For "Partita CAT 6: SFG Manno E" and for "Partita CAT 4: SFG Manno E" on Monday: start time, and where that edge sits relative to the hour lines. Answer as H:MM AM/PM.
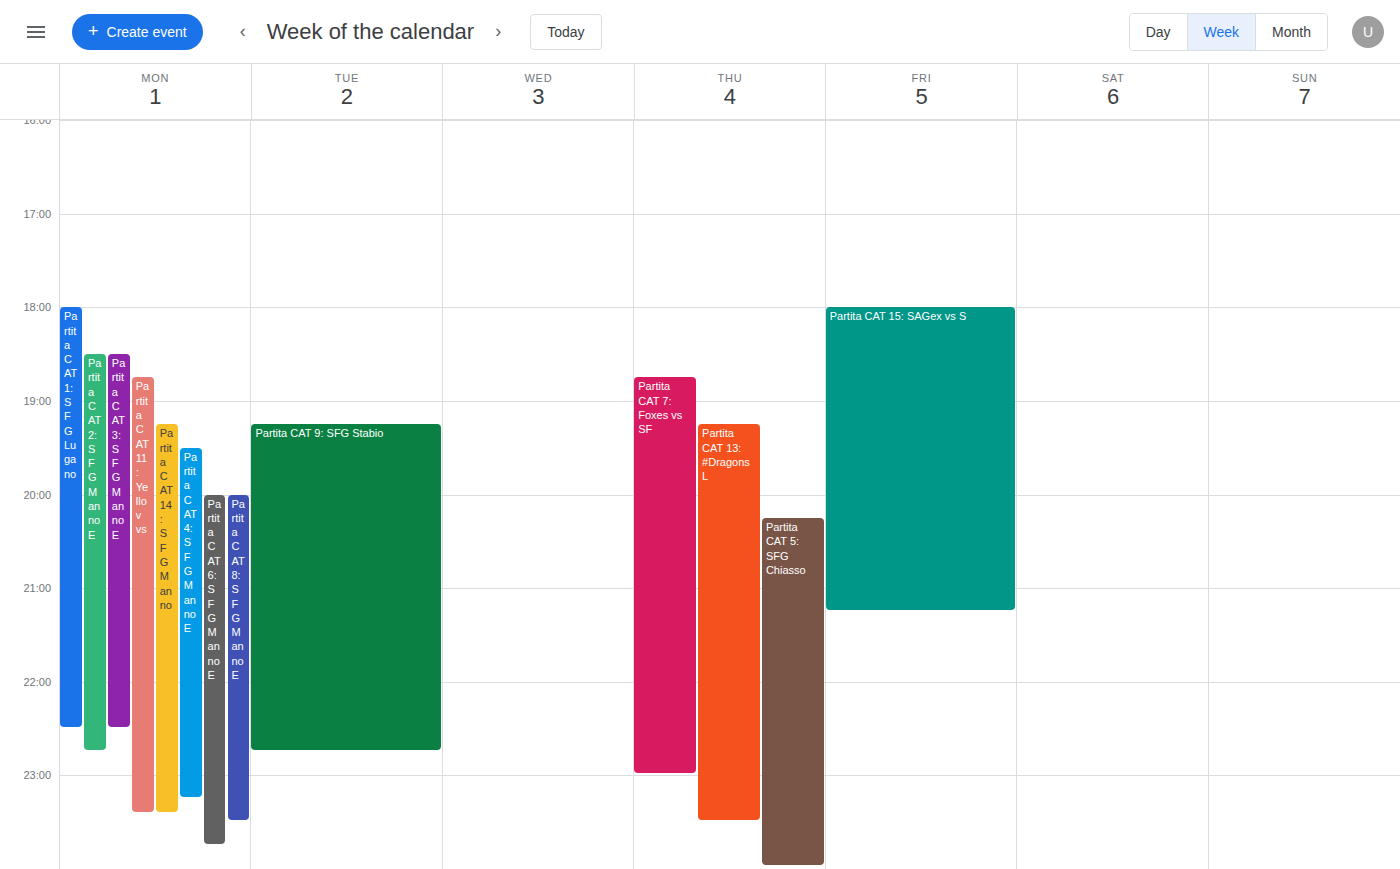
"Partita CAT 6: SFG Manno E": 8:00 PM, exactly on the 8 PM line. "Partita CAT 4: SFG Manno E": 7:30 PM, halfway between the 7 PM and 8 PM lines.